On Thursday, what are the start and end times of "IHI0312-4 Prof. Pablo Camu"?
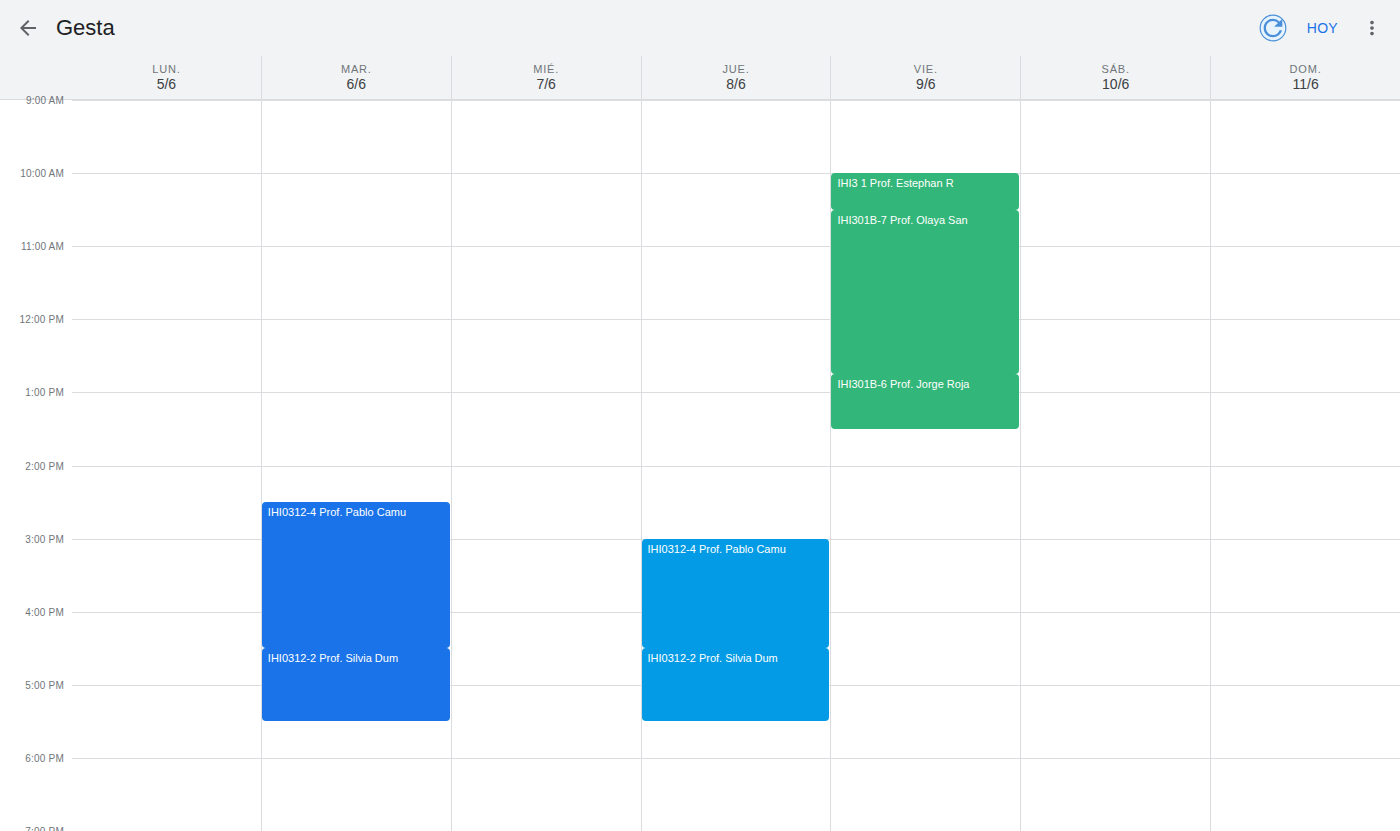
3:00 PM to 4:30 PM